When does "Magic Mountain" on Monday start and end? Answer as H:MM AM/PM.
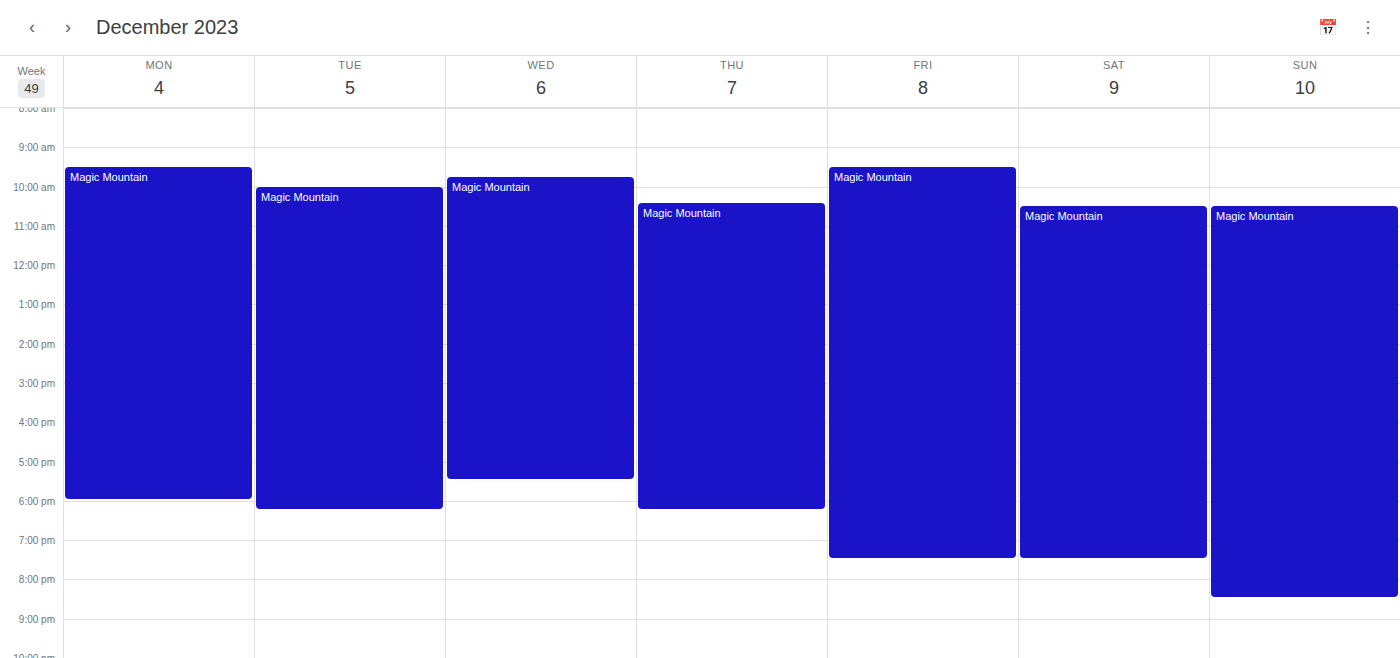
9:30 AM to 6:00 PM